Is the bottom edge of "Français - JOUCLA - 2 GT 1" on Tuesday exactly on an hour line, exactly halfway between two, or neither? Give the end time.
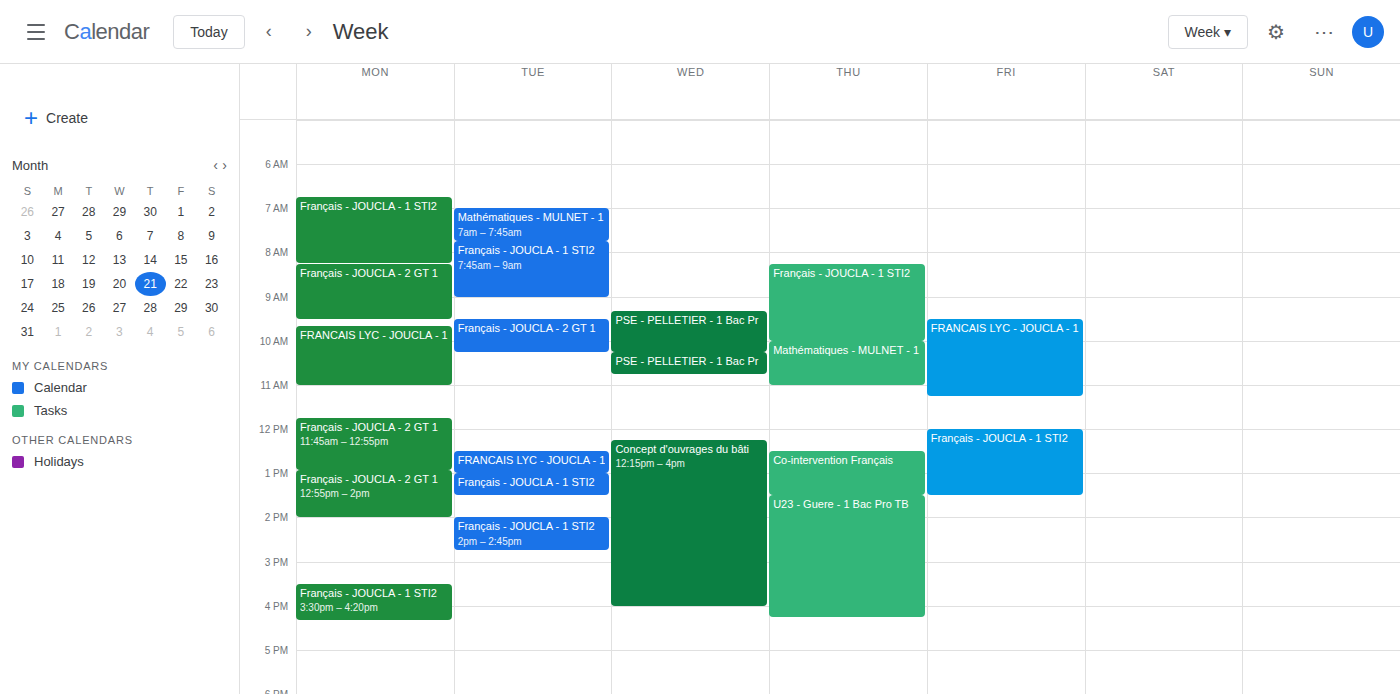
10:15 AM -- neither: a quarter of the way from the 10 AM line to the 11 AM line.